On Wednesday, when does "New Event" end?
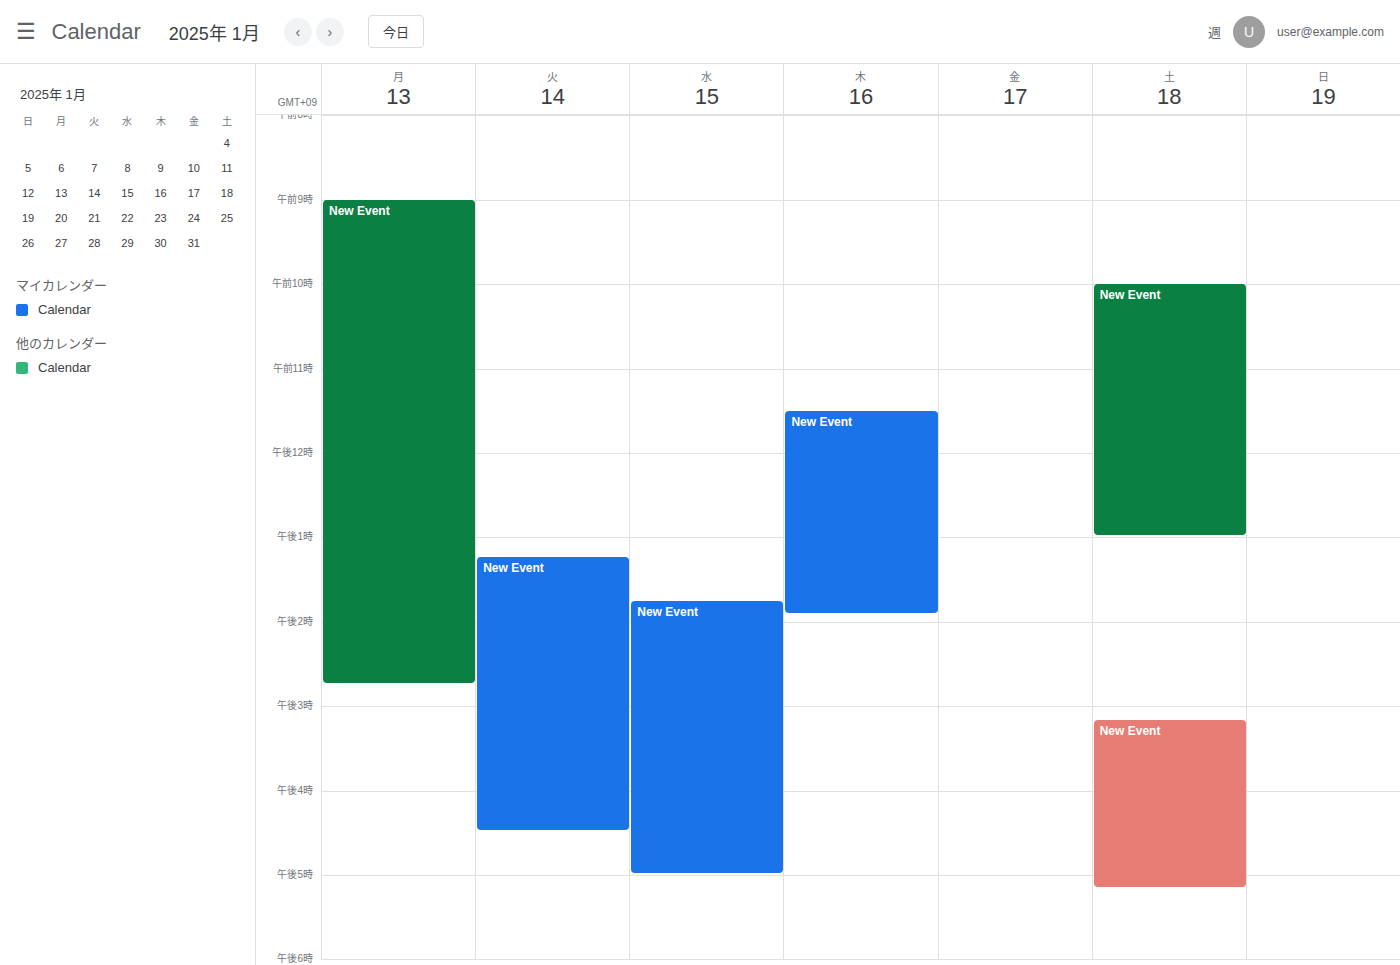
5:00 PM